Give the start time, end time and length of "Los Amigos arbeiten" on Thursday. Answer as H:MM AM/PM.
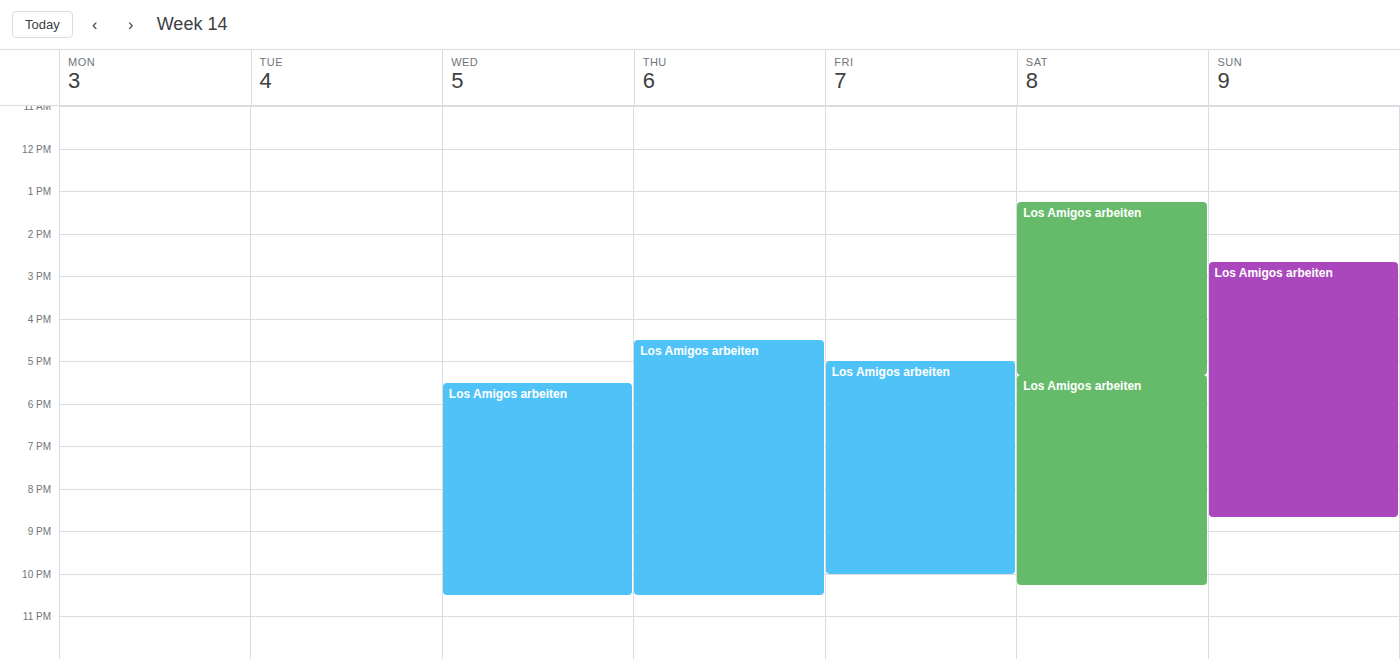
4:30 PM to 10:30 PM, 6 hours